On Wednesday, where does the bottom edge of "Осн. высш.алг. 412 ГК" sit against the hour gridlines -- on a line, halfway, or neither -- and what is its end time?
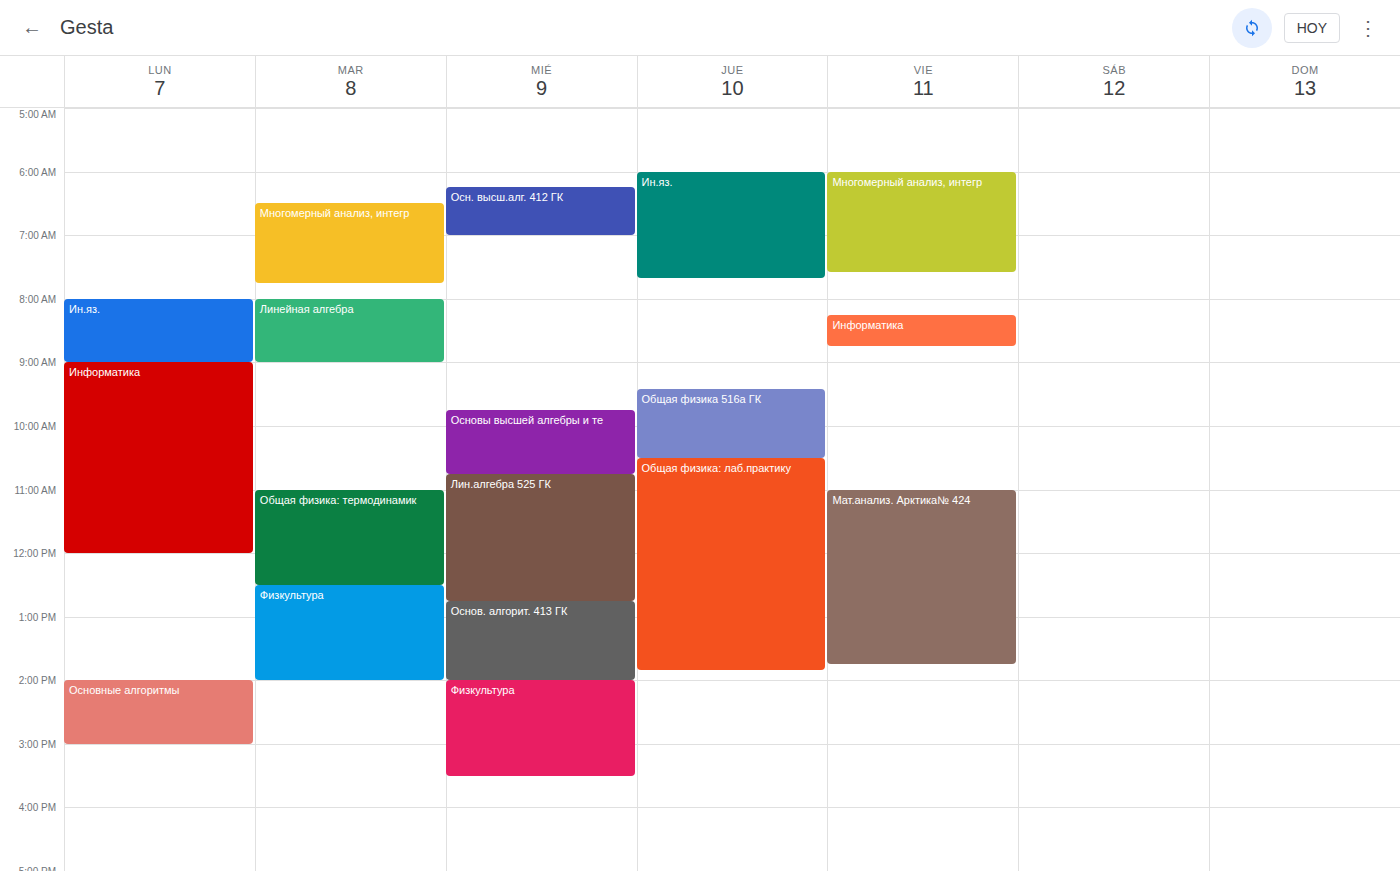
7:00 AM -- exactly on the 7 AM line.